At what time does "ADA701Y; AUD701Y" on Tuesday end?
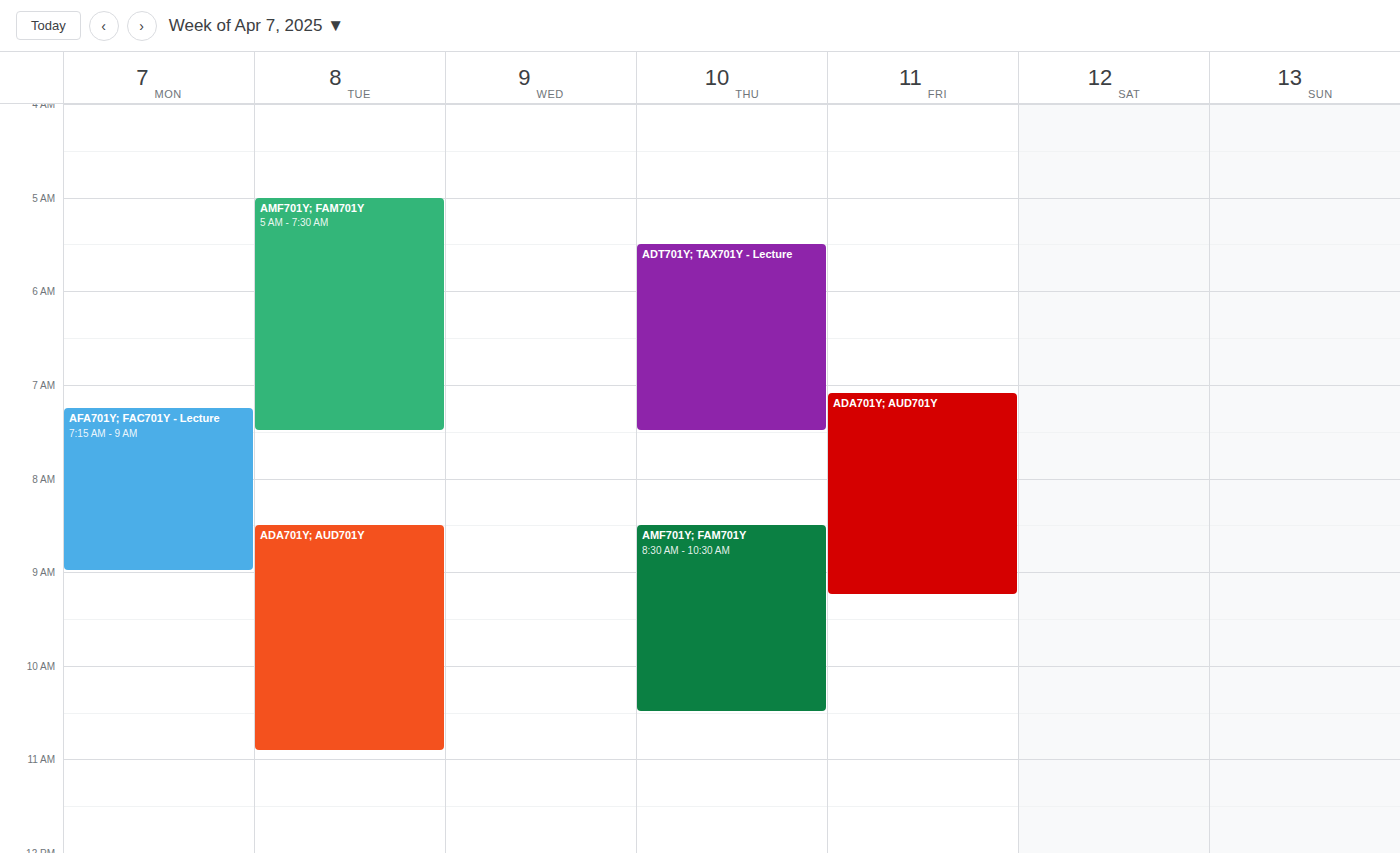
10:55 AM